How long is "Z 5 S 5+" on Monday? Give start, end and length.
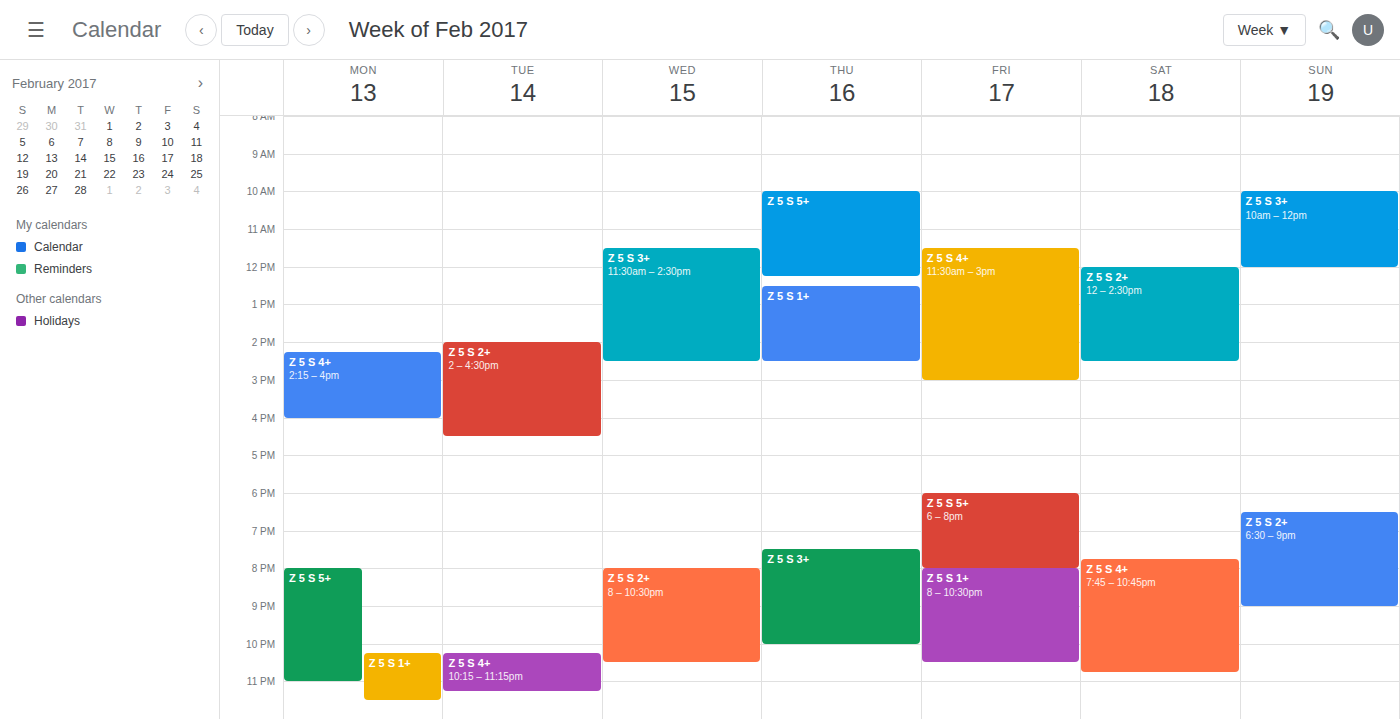
8:00 PM to 11:00 PM, 3 hours